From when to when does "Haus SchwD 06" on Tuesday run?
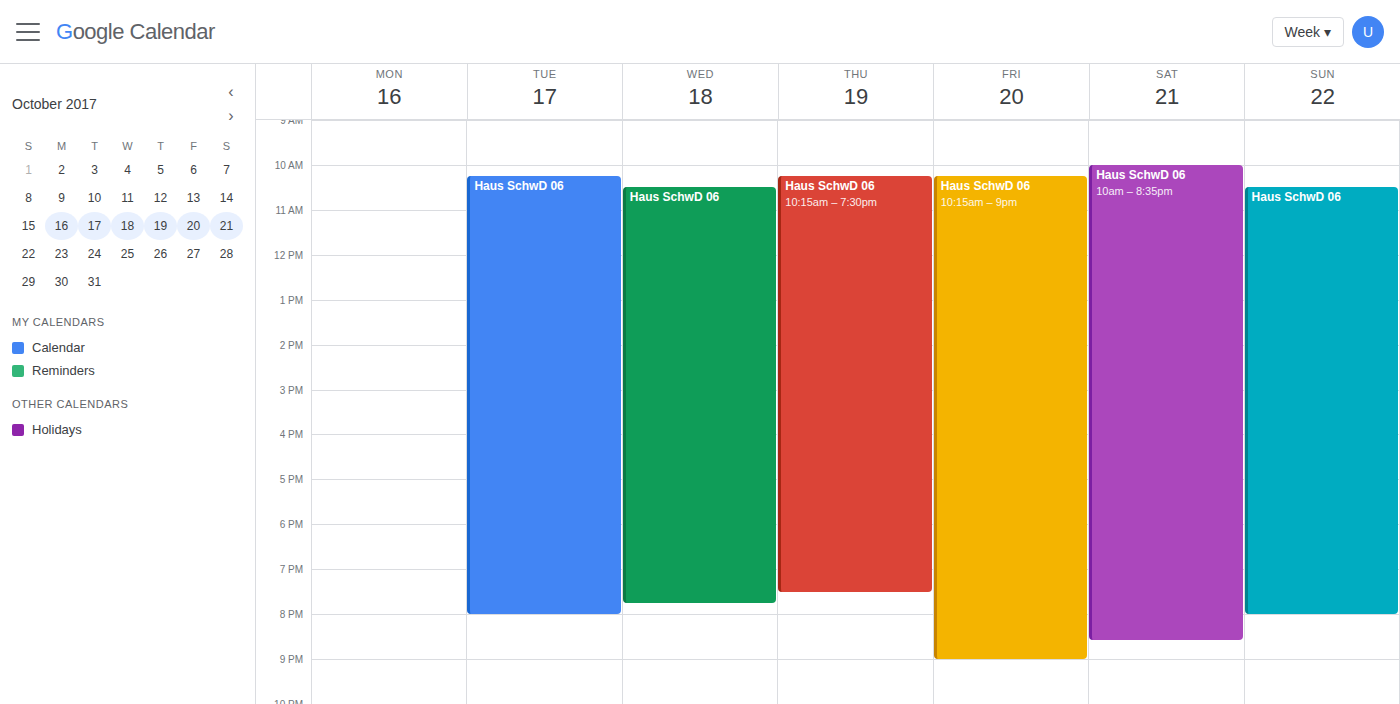
10:15 AM to 8:00 PM